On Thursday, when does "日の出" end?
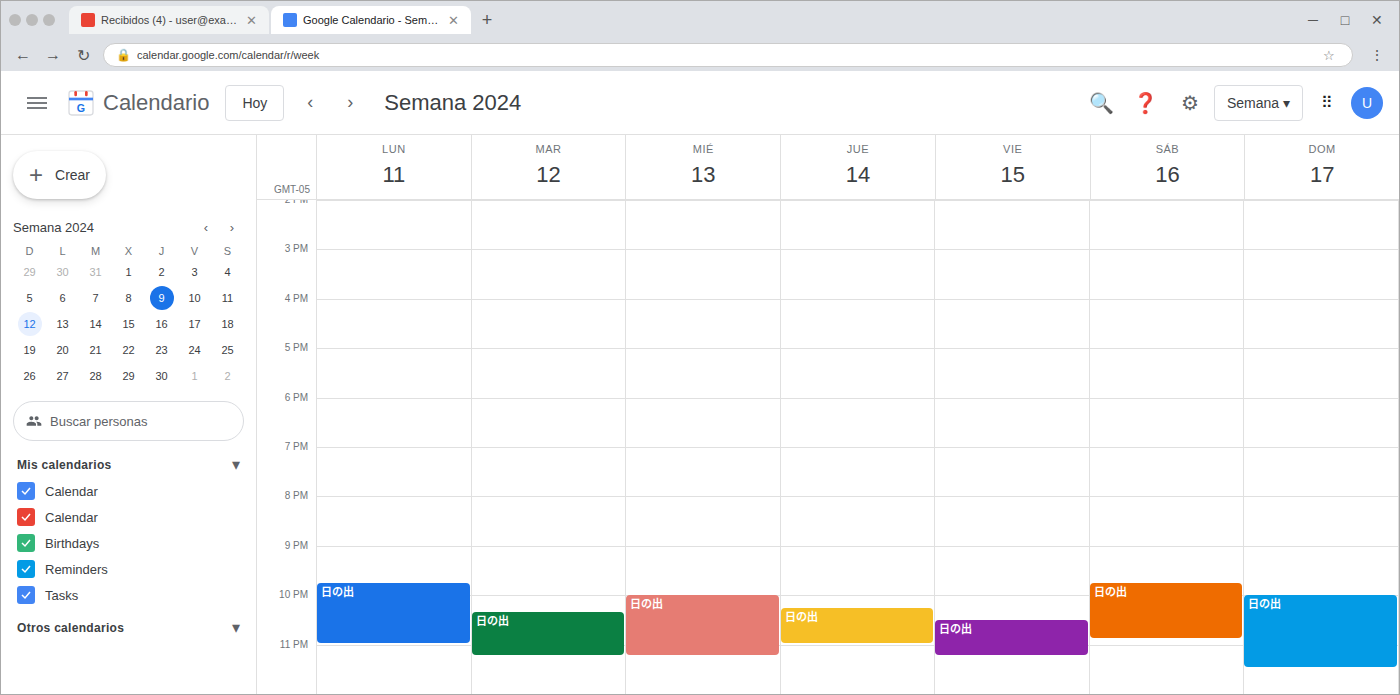
11:00 PM